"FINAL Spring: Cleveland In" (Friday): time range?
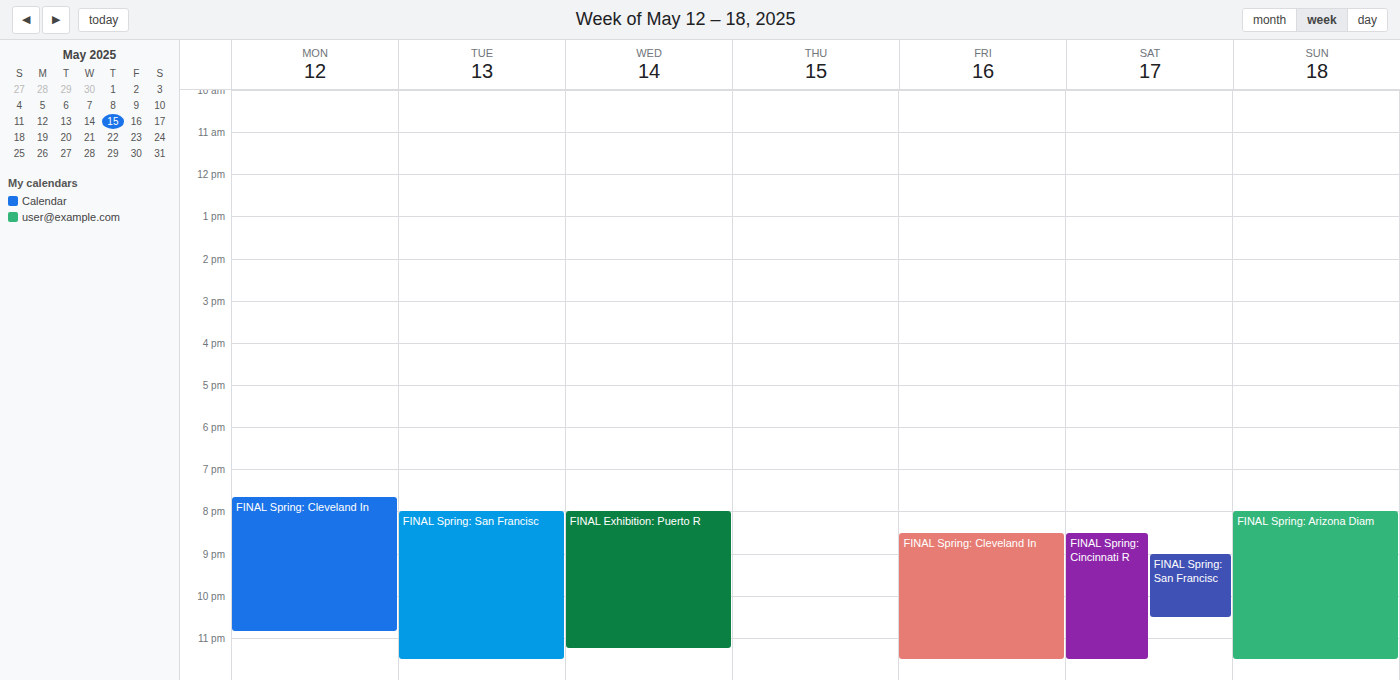
20:30 to 23:30